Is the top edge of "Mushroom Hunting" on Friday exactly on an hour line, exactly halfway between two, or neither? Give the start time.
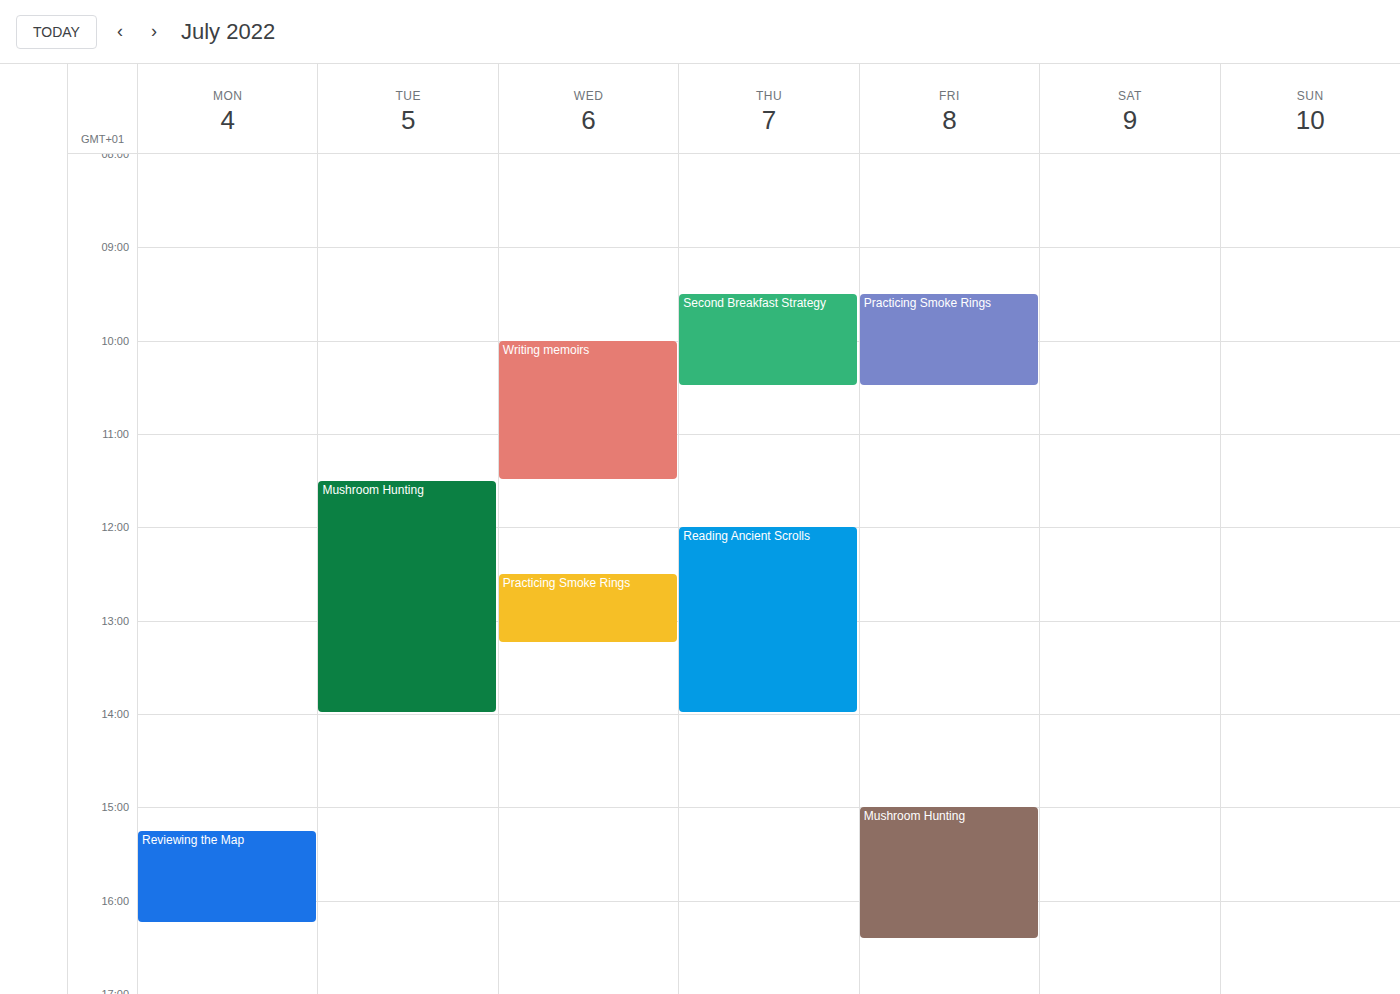
3:00 PM -- exactly on the 3 PM line.